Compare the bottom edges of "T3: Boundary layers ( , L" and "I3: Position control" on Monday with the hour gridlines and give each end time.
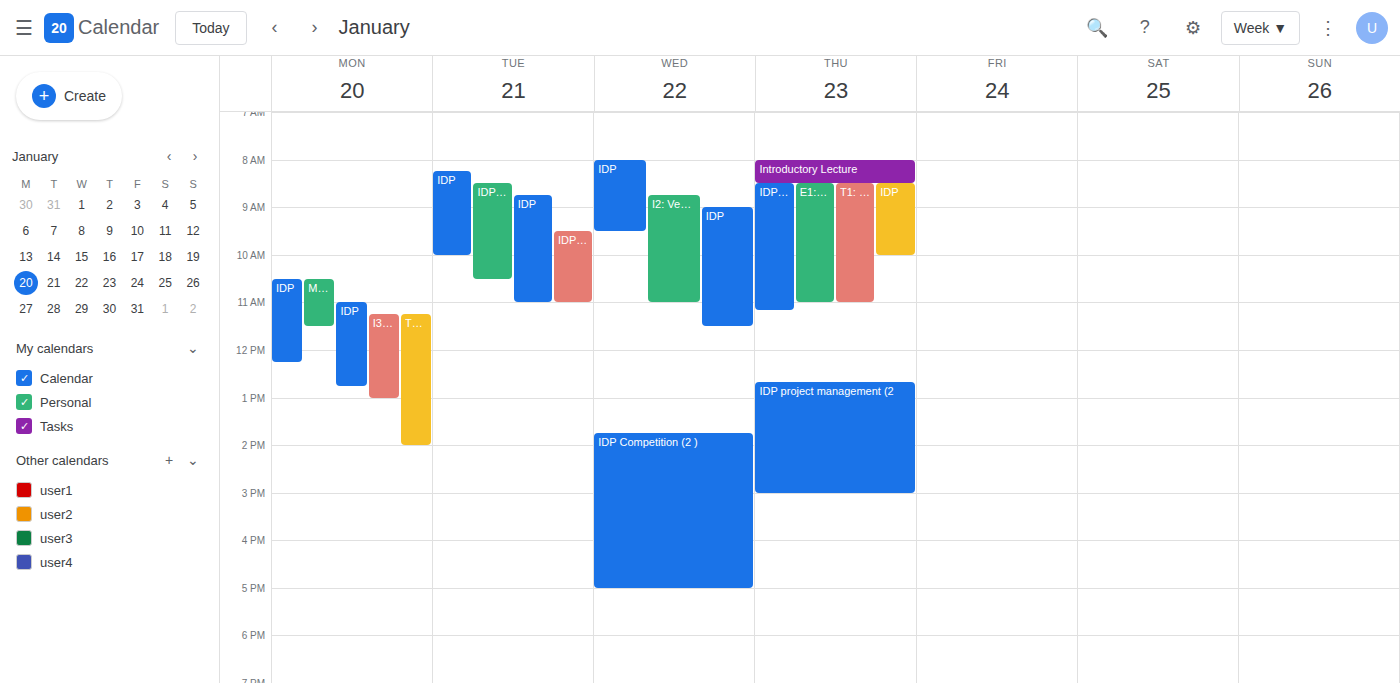
"T3: Boundary layers ( , L": 2:00 PM, exactly on the 2 PM line. "I3: Position control": 1:00 PM, exactly on the 1 PM line.